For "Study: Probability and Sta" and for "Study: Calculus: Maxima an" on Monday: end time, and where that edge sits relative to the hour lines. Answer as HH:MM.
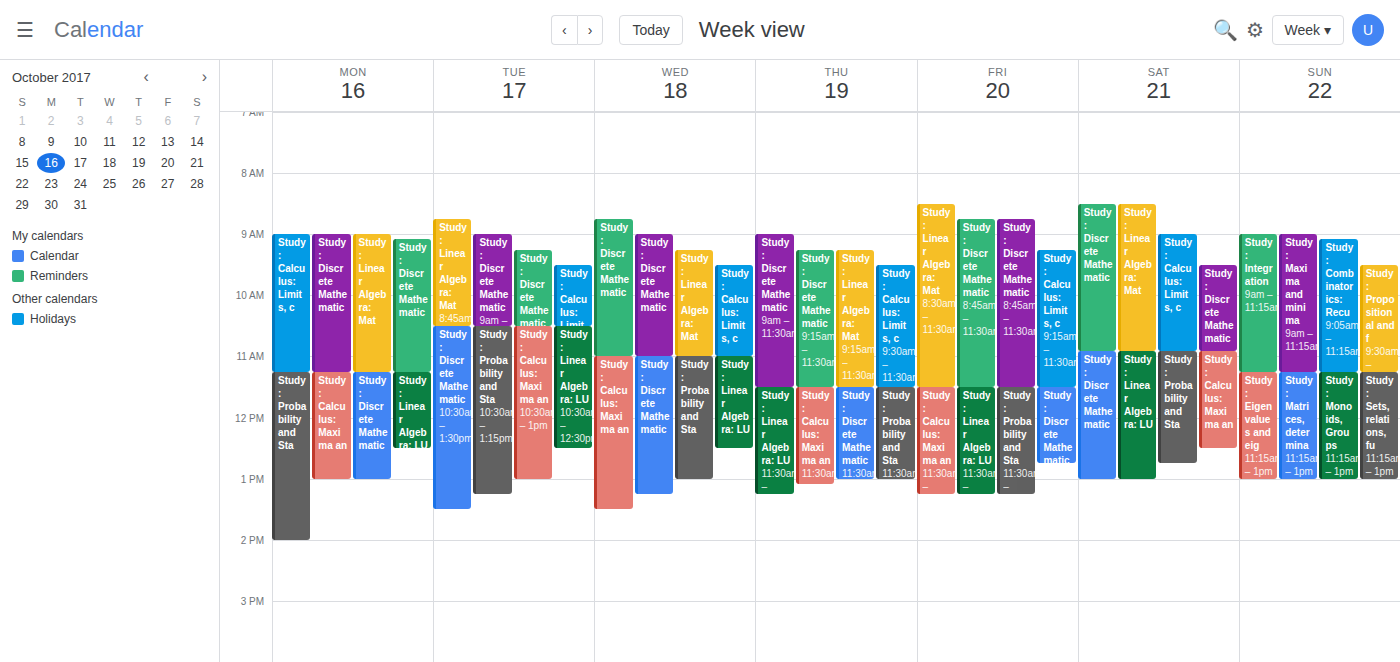
"Study: Probability and Sta": 14:00, exactly on the 14:00 line. "Study: Calculus: Maxima an": 13:00, exactly on the 13:00 line.